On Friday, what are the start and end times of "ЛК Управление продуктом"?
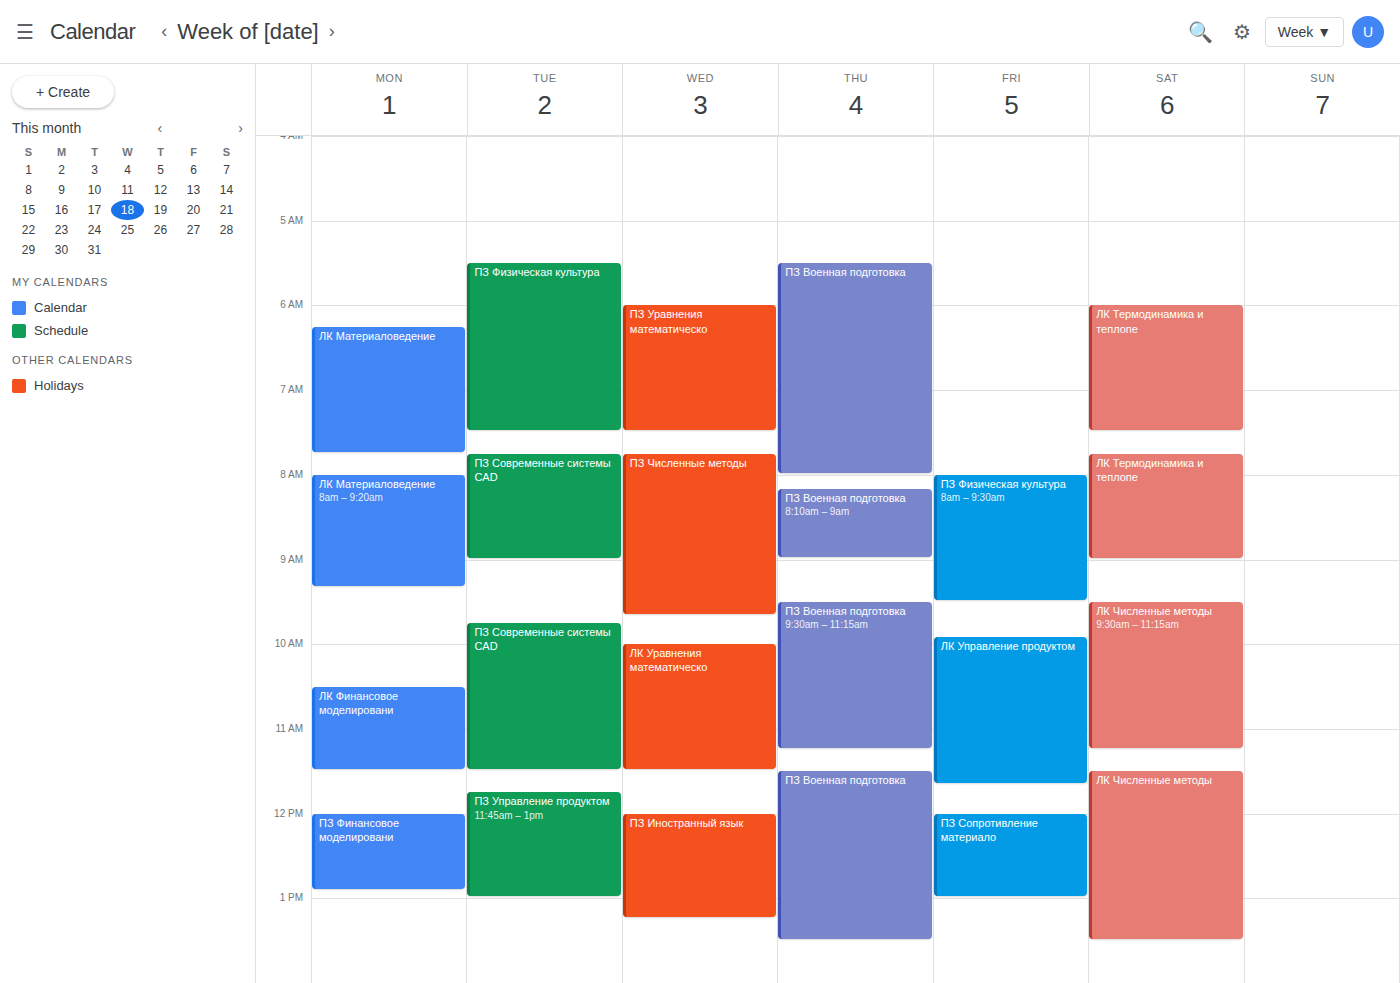
9:55 AM to 11:40 AM